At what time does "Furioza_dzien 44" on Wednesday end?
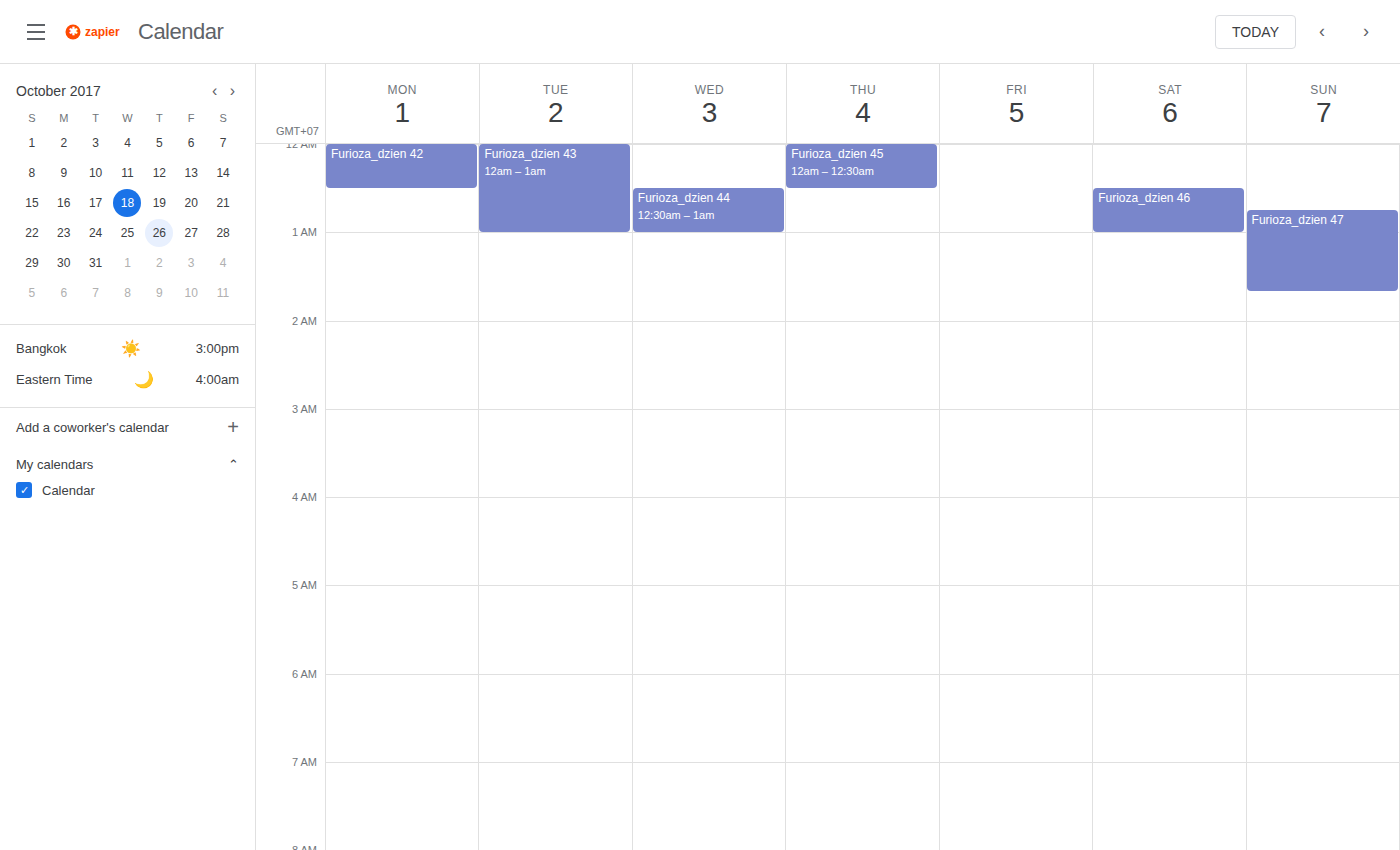
1:00 AM